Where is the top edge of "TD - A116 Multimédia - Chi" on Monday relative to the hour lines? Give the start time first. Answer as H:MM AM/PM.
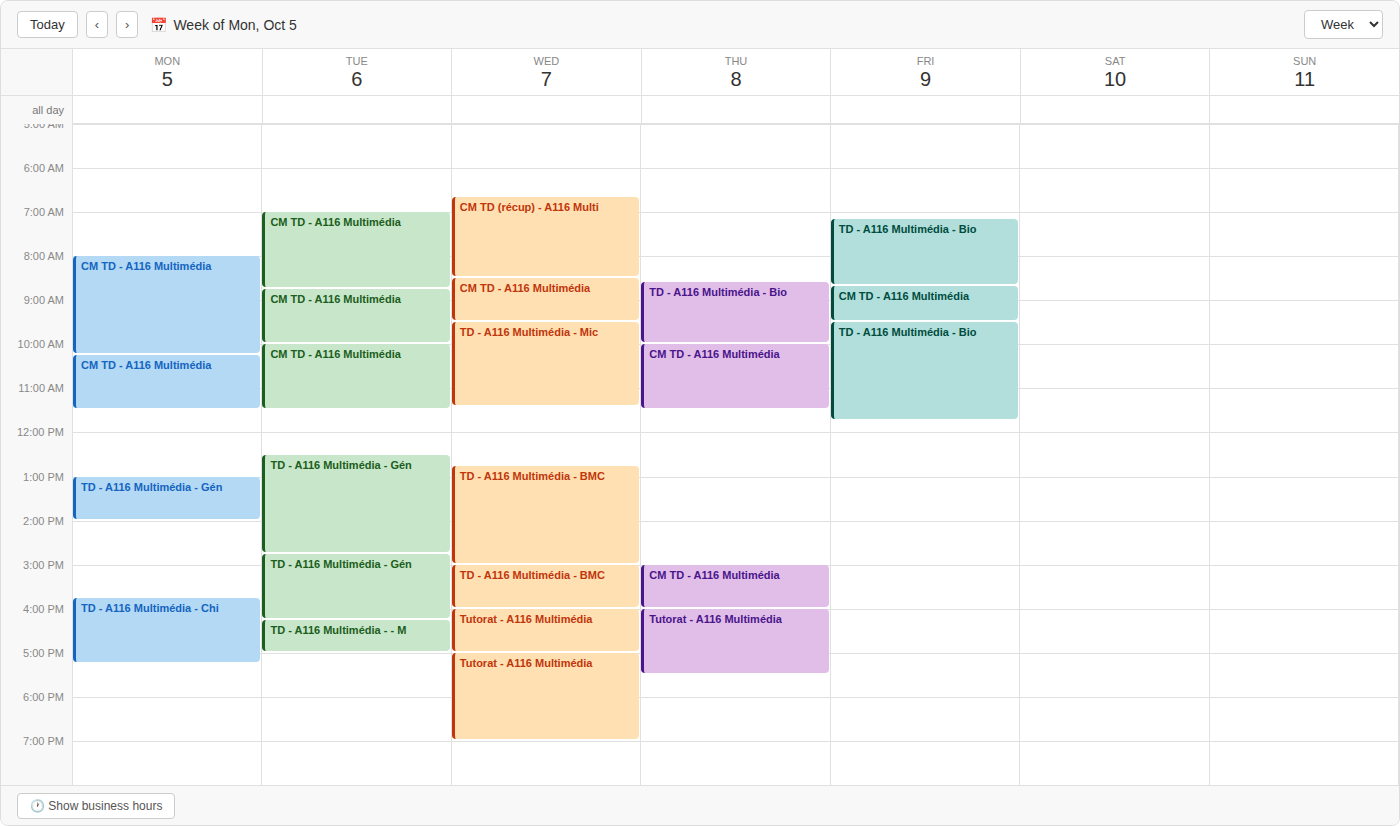
3:45 PM -- neither: three quarters of the way from the 3 PM line to the 4 PM line.